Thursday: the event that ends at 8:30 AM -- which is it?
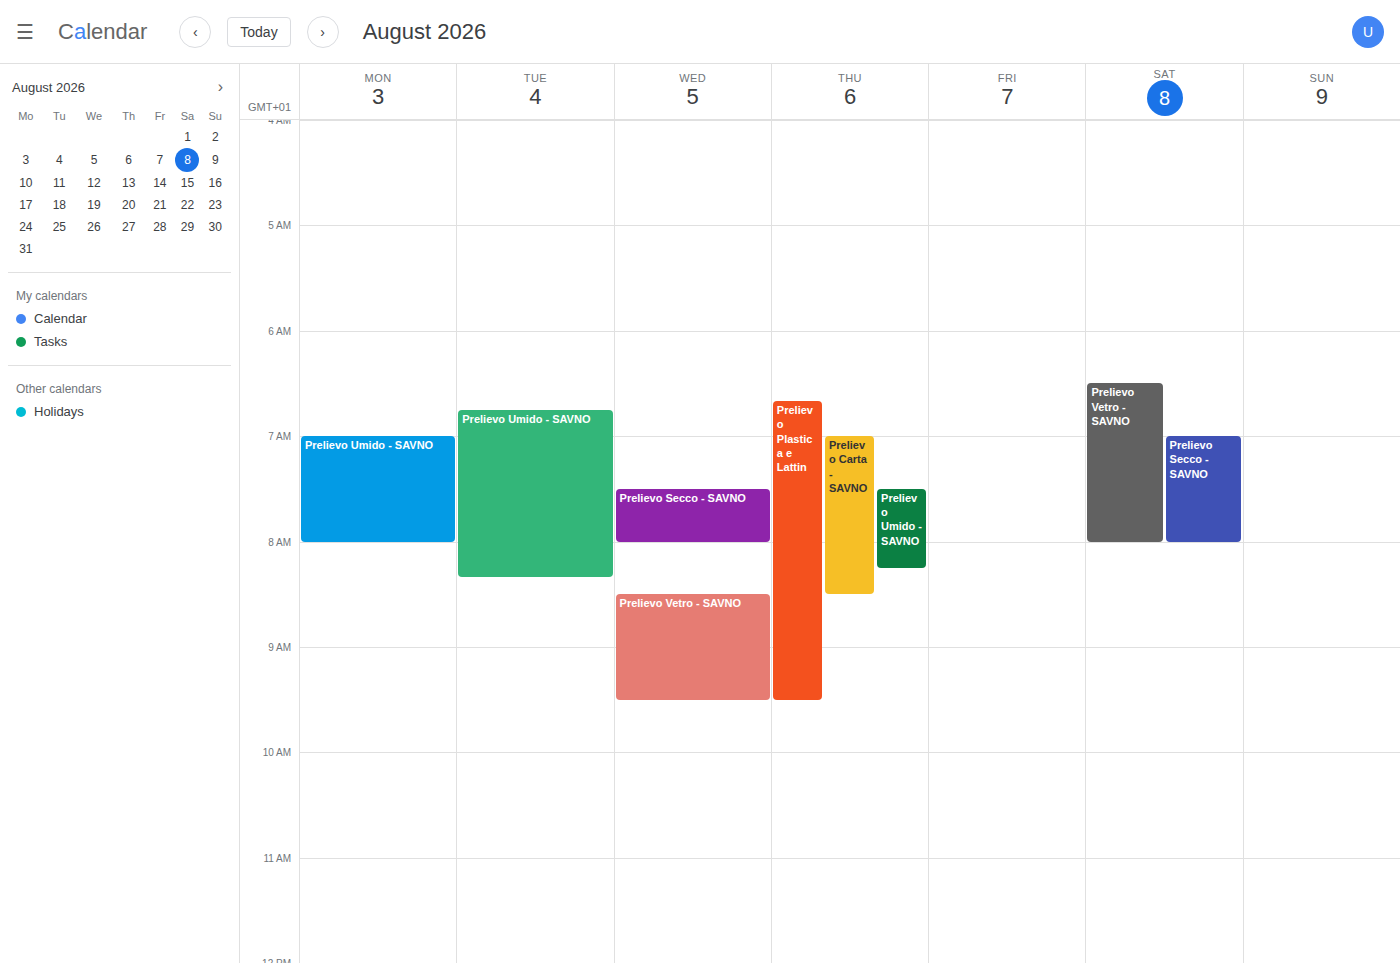
"Prelievo Carta - SAVNO"